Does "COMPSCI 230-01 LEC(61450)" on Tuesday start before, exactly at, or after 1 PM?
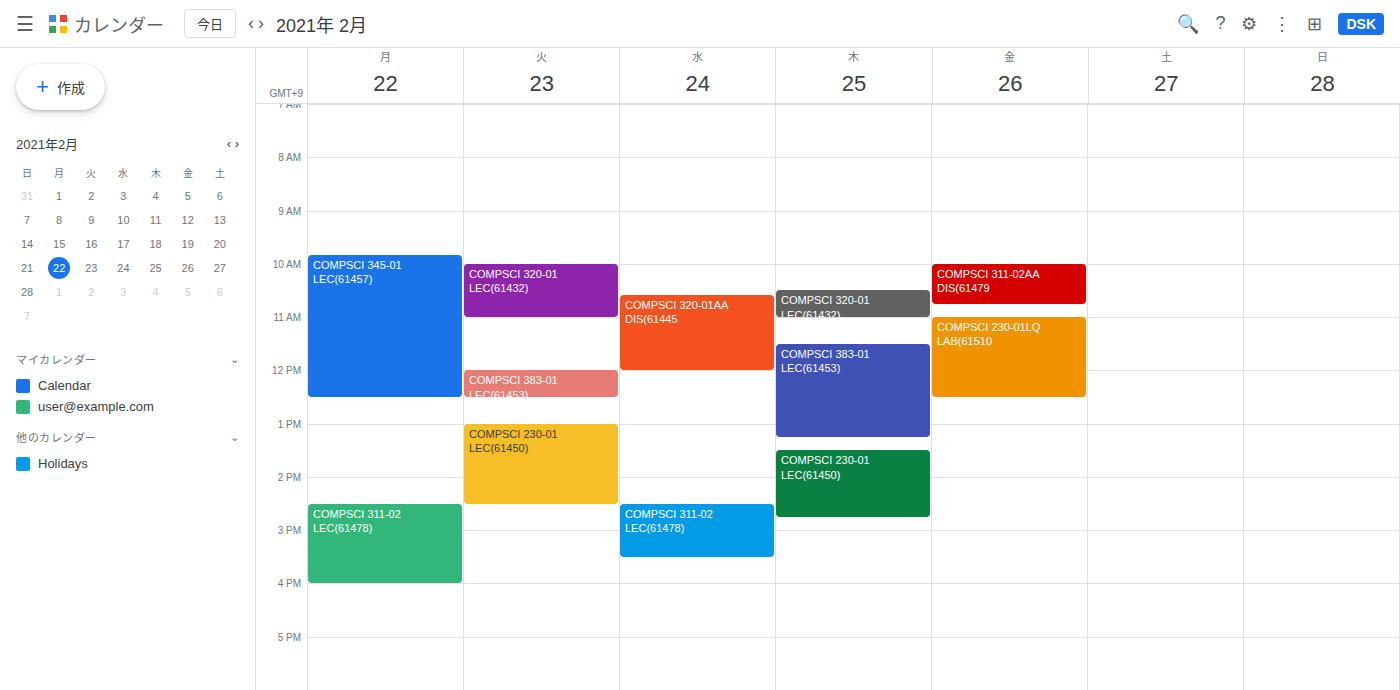
1:00 PM -- exactly at 1 PM, on the 1 PM line.